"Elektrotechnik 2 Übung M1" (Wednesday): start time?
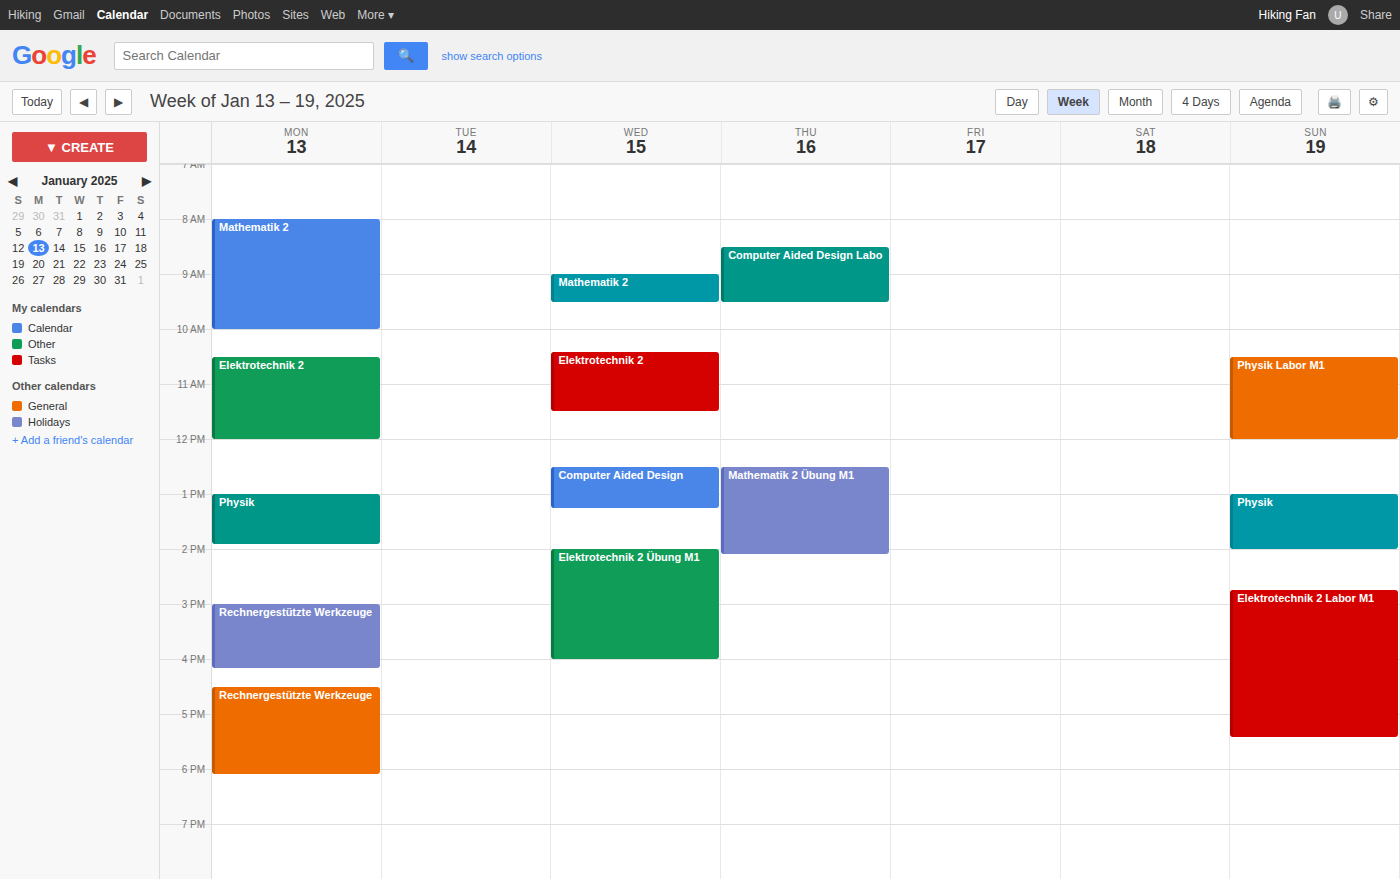
2:00 PM